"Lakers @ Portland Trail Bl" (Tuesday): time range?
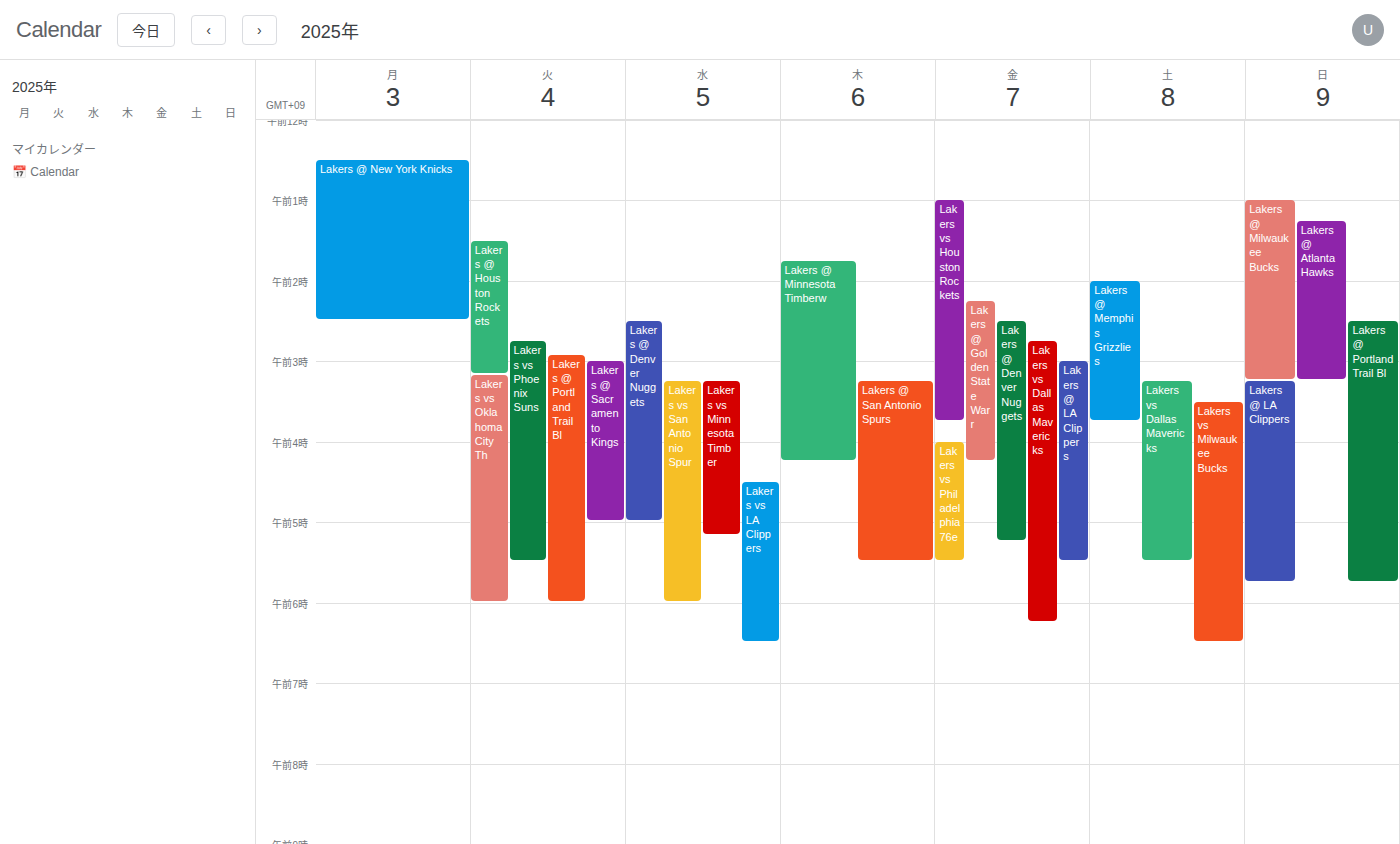
02:55 to 06:00